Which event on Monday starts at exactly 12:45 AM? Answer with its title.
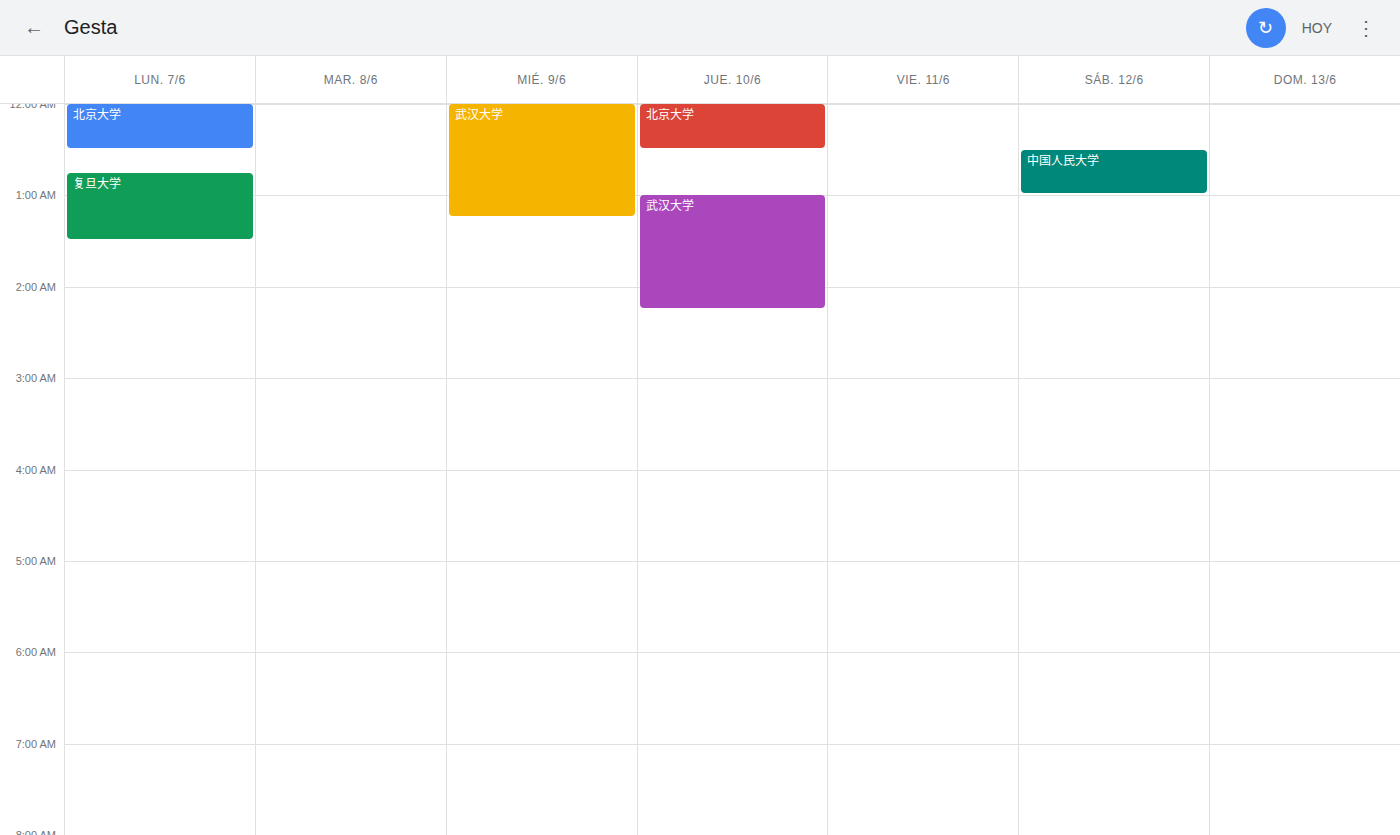
"复旦大学"